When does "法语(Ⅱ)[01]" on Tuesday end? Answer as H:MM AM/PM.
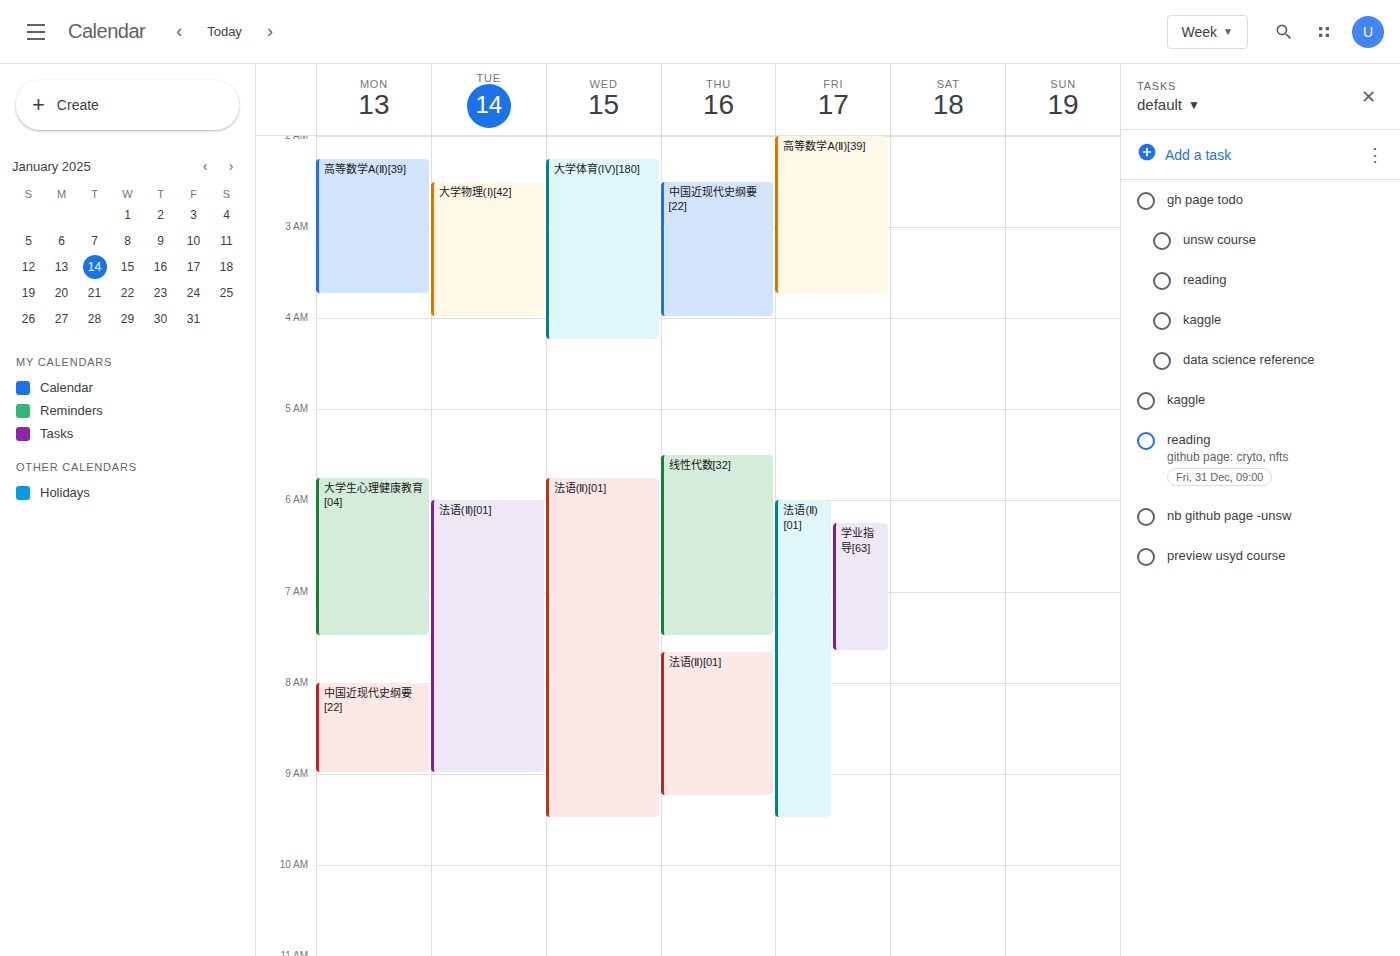
9:00 AM